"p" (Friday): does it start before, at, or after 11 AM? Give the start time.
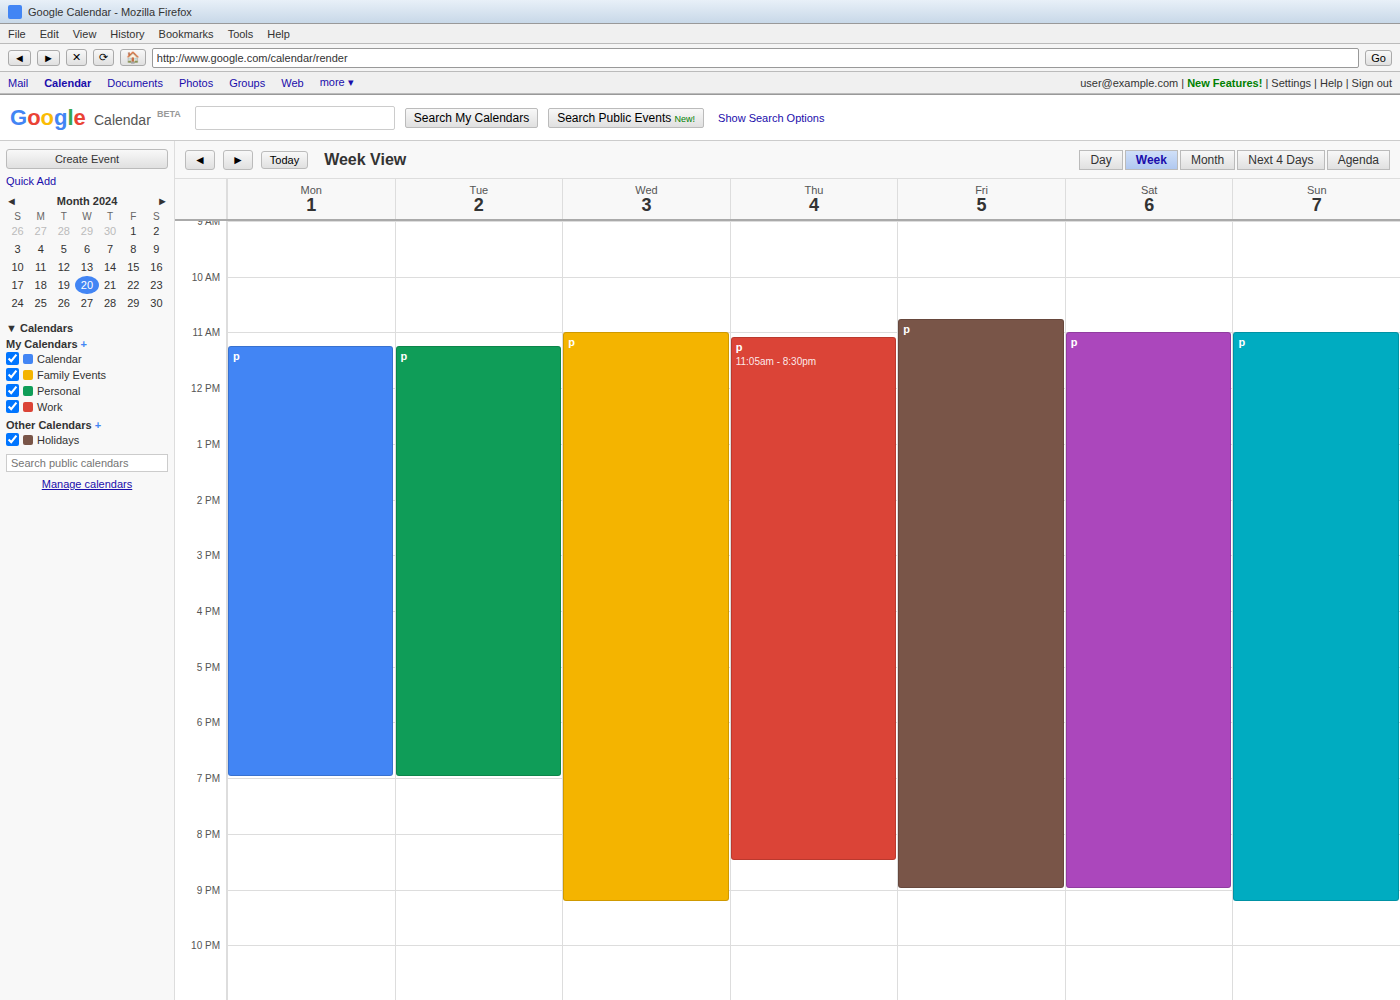
10:45 AM -- before 11 AM, 15 minutes above the 11 AM line.